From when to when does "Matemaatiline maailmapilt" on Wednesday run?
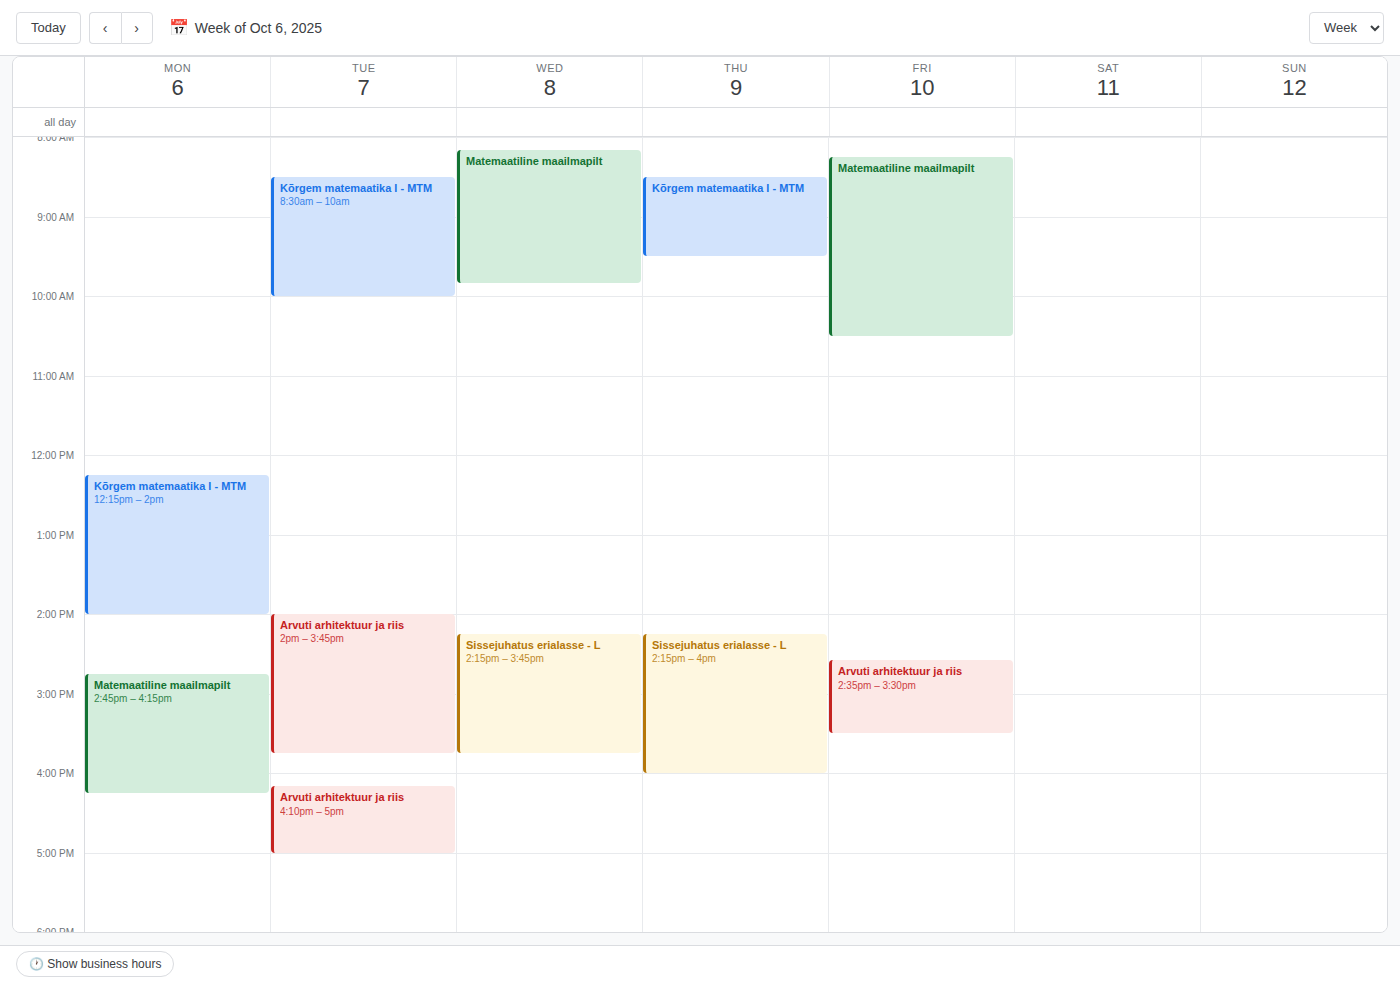
8:10 AM to 9:50 AM